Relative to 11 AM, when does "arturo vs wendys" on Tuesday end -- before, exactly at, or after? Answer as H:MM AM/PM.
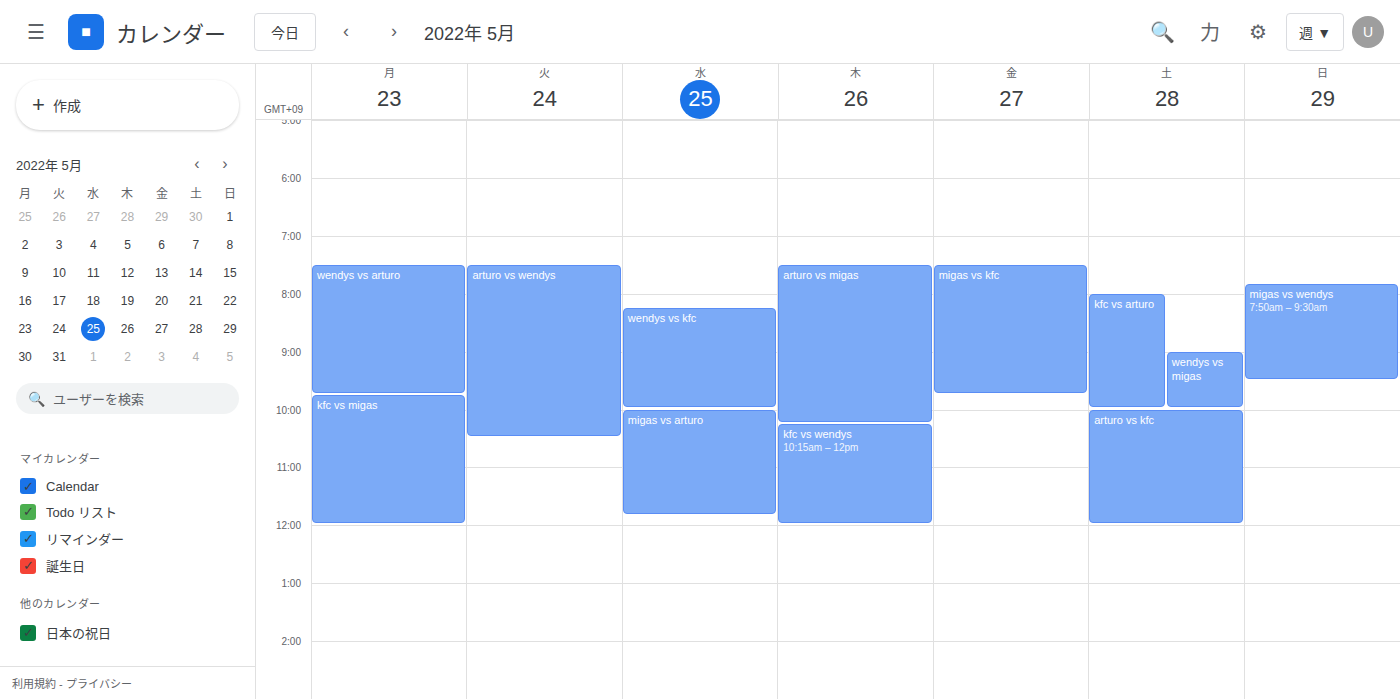
10:30 AM -- before 11 AM, 30 minutes above the 11 AM line.